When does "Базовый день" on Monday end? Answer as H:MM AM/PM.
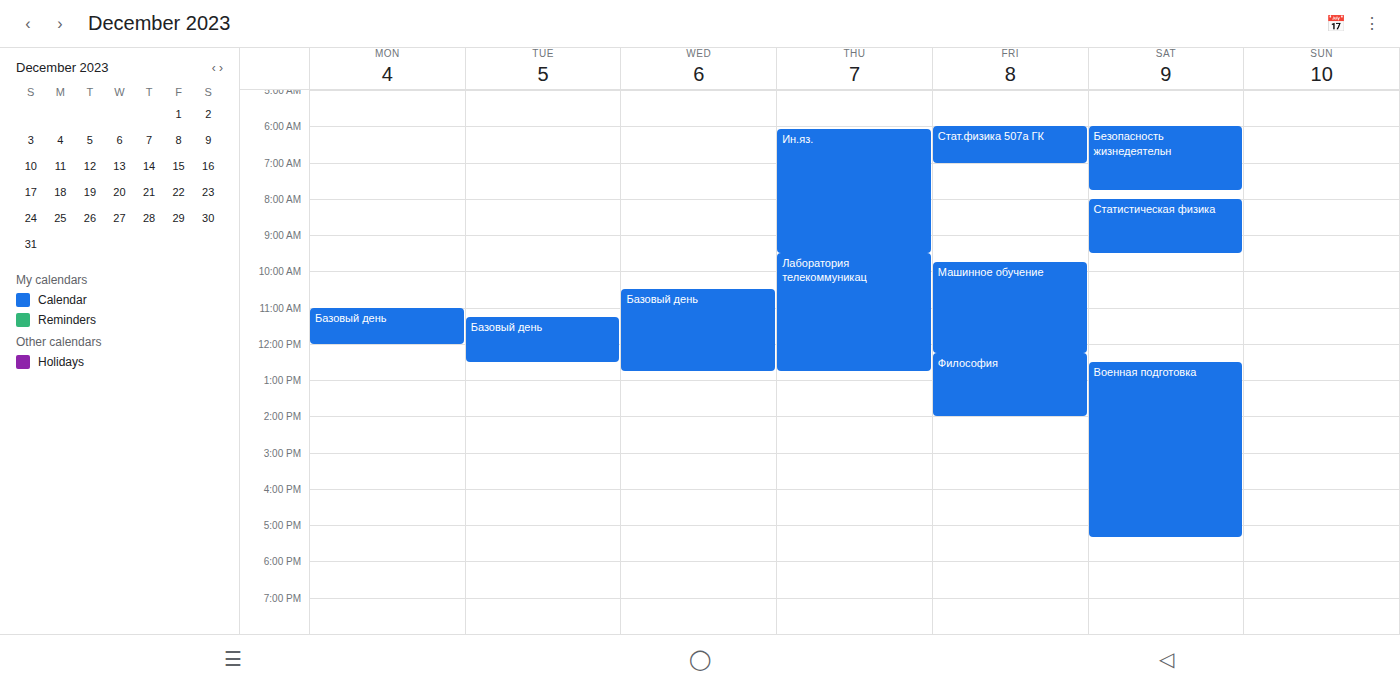
12:00 PM